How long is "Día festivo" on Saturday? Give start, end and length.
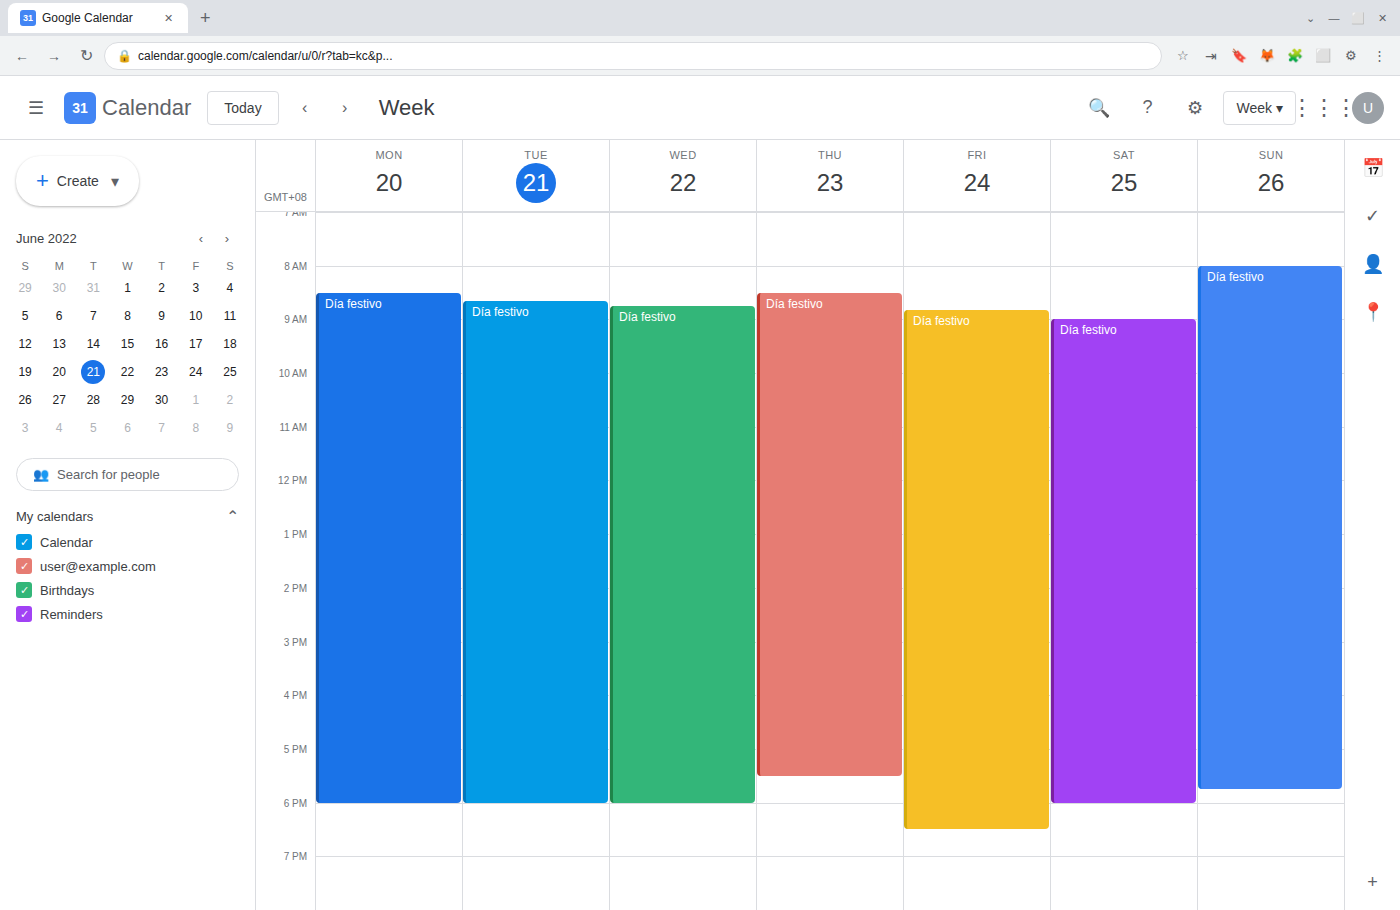
09:00 to 18:00, 9 hours